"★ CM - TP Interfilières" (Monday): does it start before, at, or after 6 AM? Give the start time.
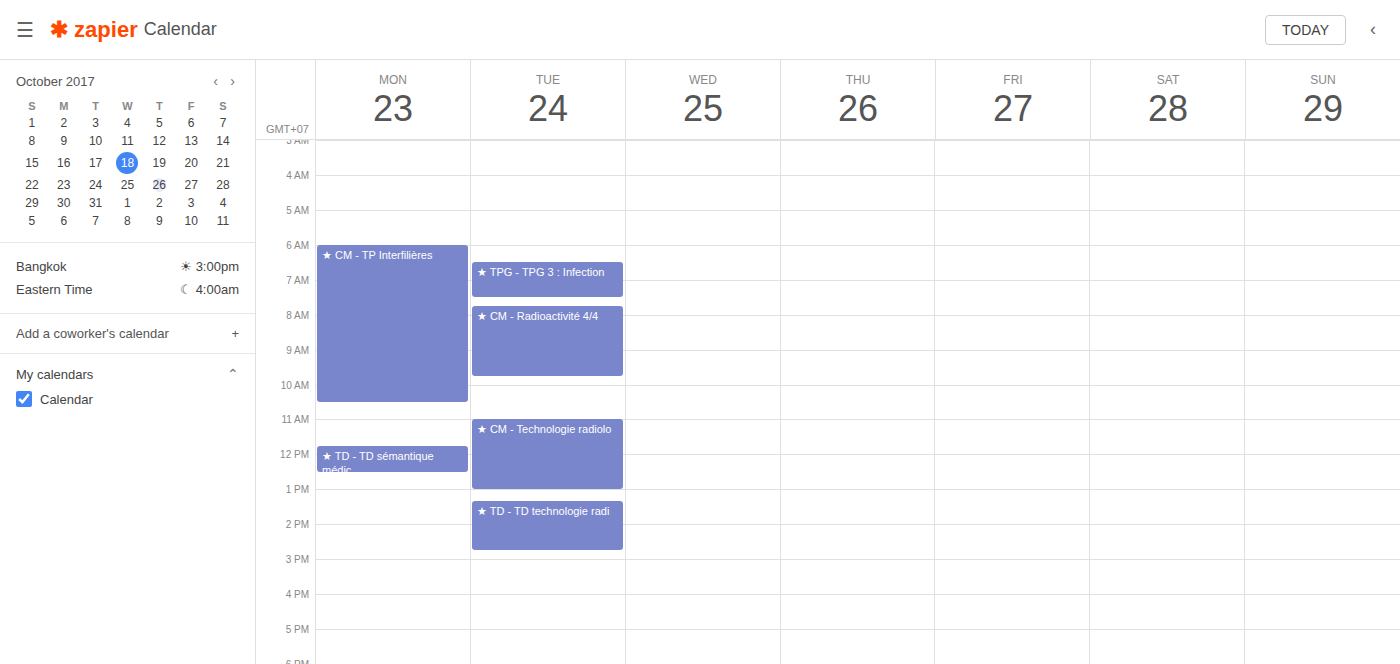
6:00 AM -- exactly at 6 AM, on the 6 AM line.